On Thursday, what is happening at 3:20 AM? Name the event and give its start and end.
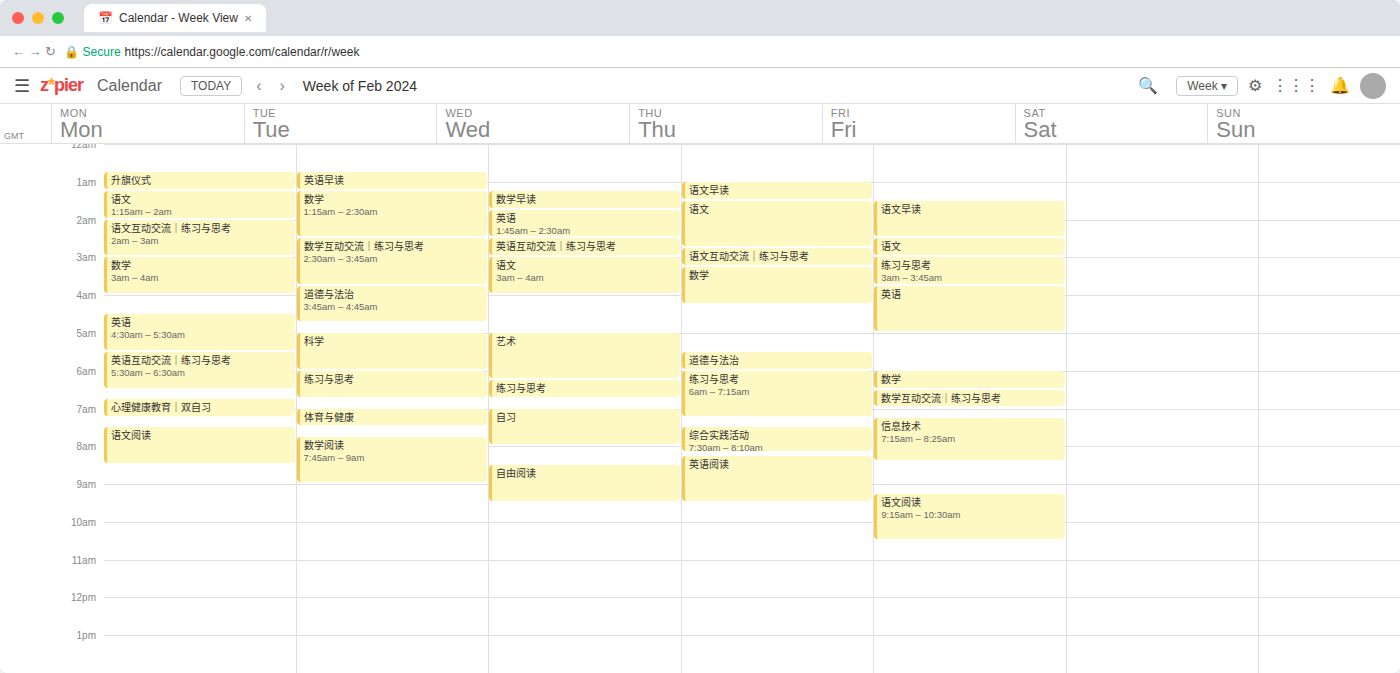
"数学", 3:15 AM to 4:15 AM